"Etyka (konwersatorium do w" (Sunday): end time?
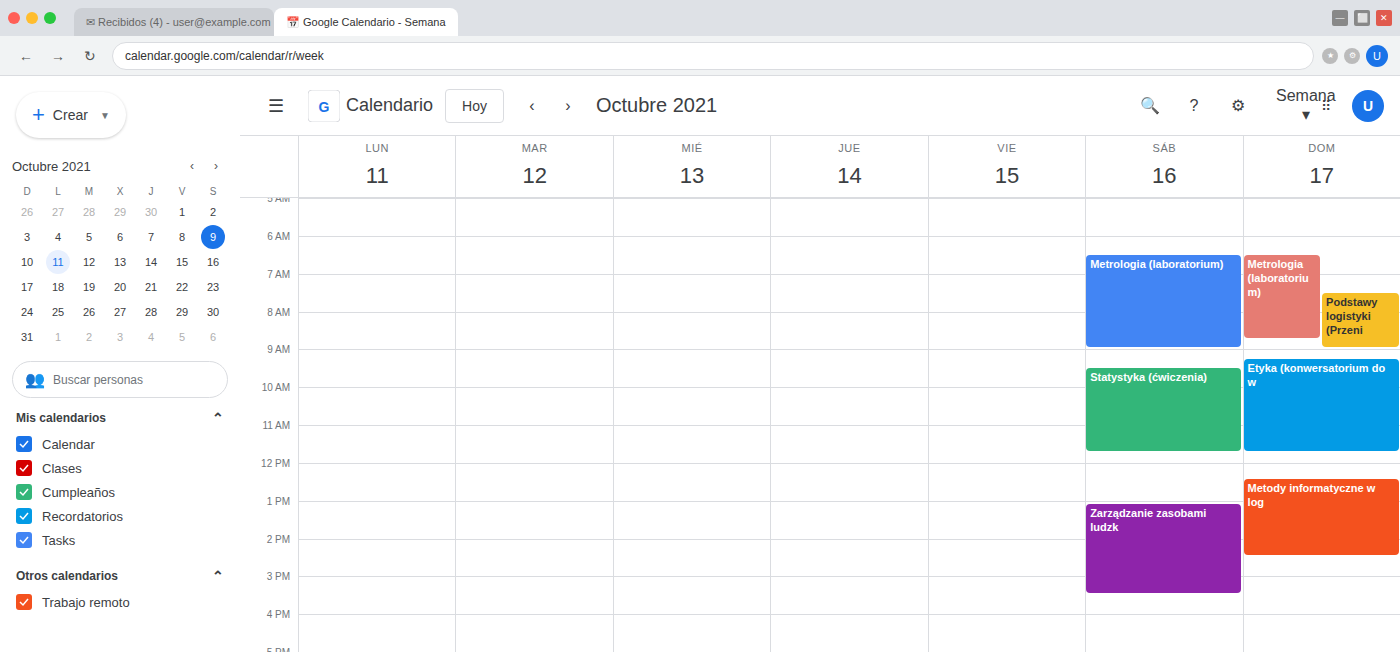
11:45 AM